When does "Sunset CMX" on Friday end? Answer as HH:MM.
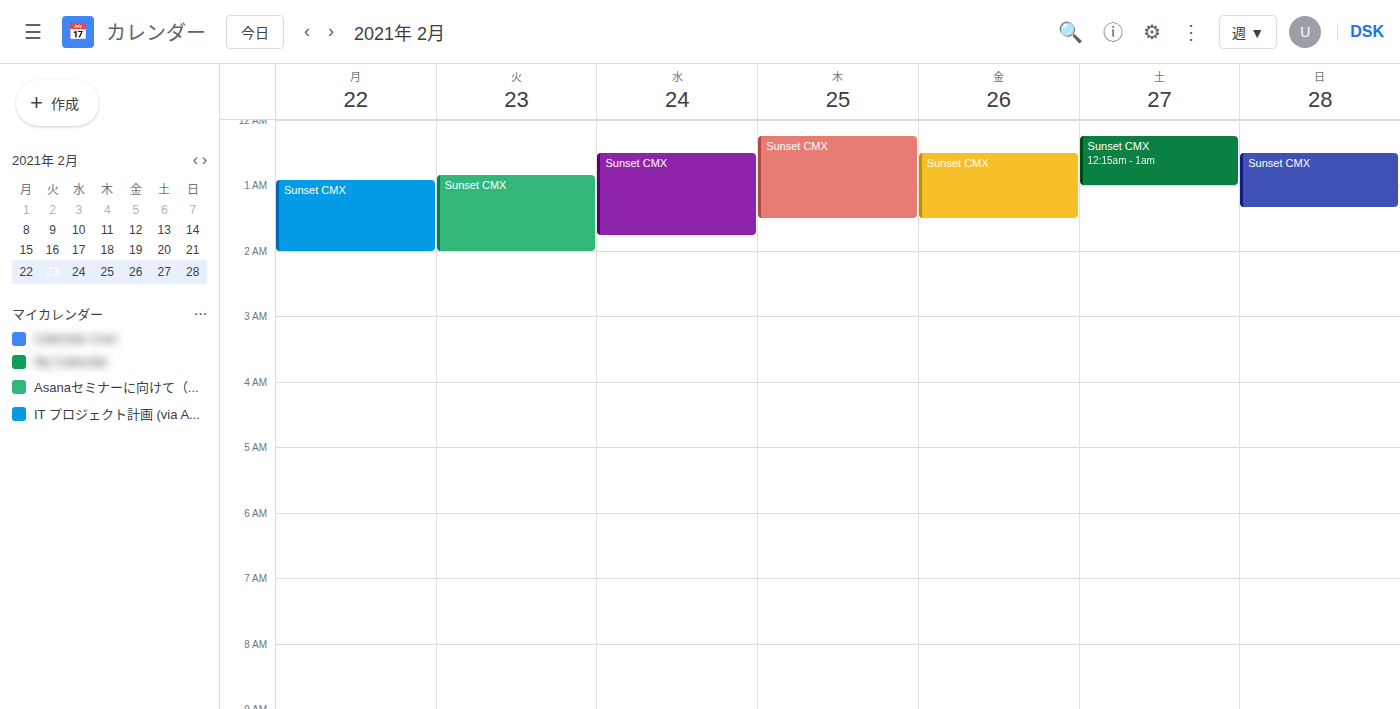
01:30